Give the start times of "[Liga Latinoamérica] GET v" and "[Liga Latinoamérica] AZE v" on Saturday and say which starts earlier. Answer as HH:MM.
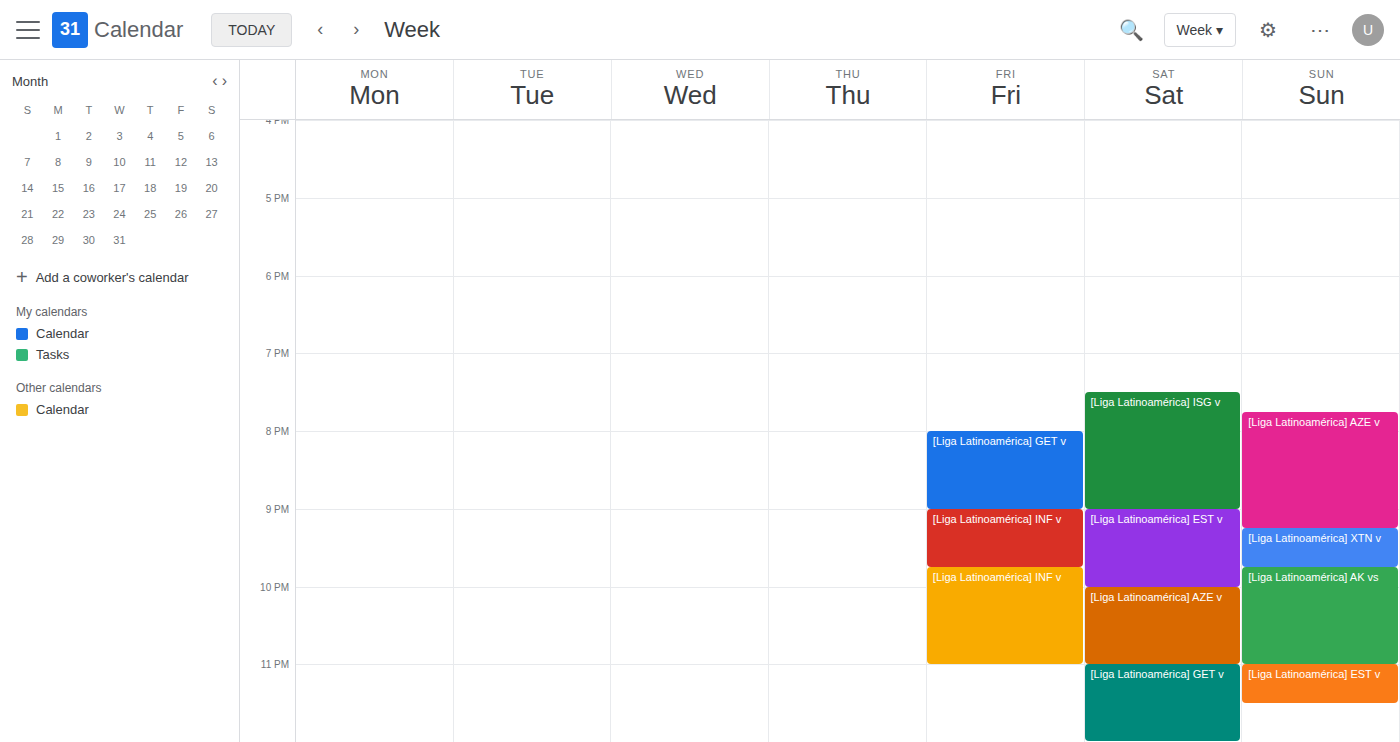
"[Liga Latinoamérica] AZE v" 22:00; "[Liga Latinoamérica] GET v" 23:00.